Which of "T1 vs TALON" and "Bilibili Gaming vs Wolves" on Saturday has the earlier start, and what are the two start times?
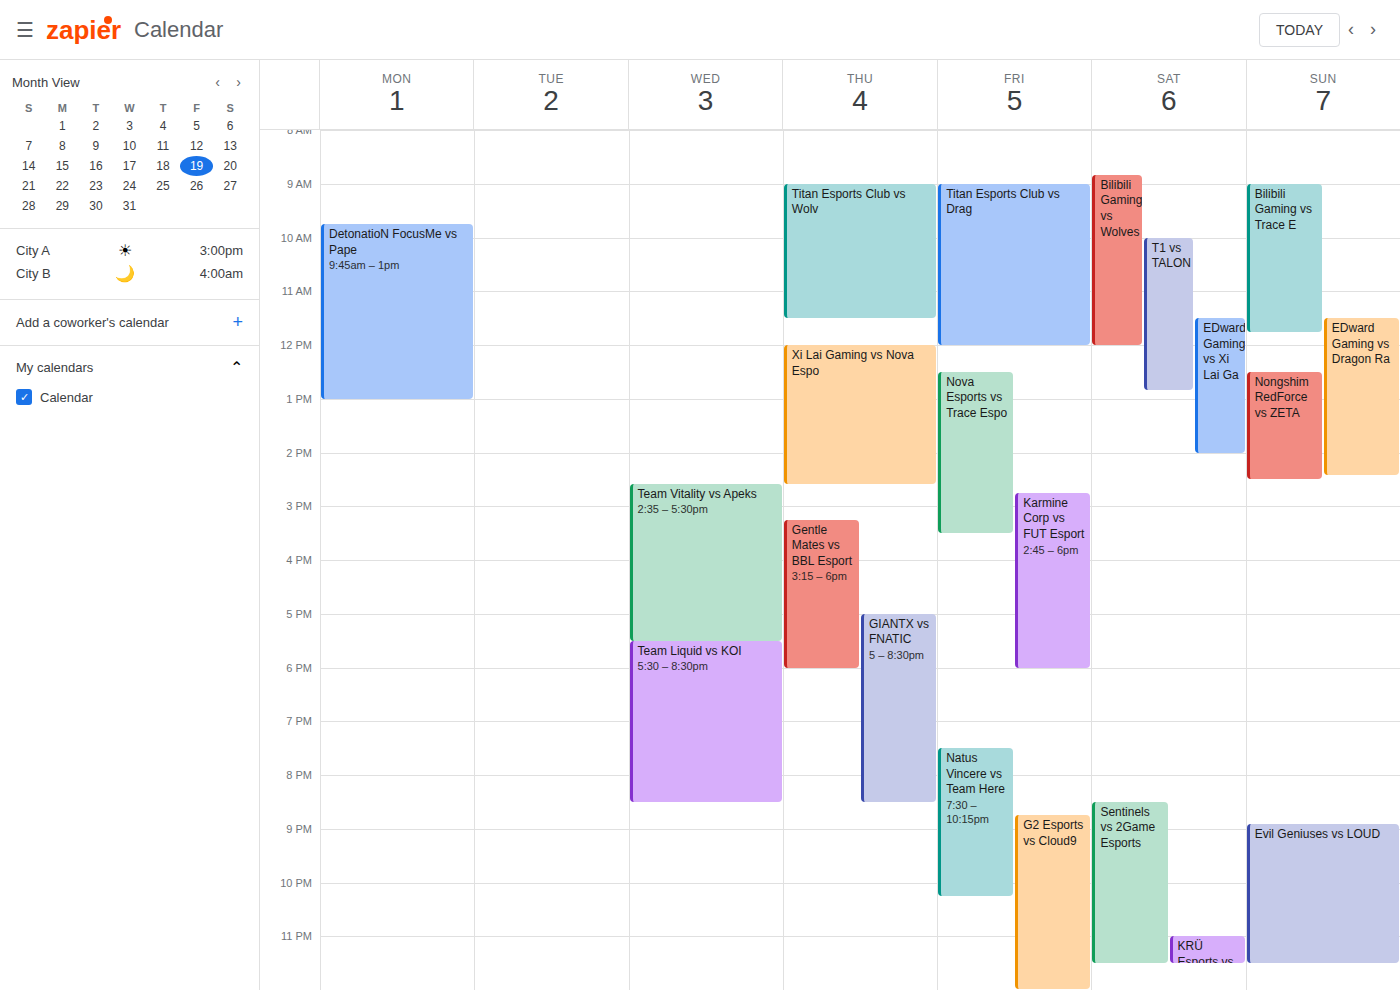
"Bilibili Gaming vs Wolves" 8:50 AM; "T1 vs TALON" 10:00 AM.